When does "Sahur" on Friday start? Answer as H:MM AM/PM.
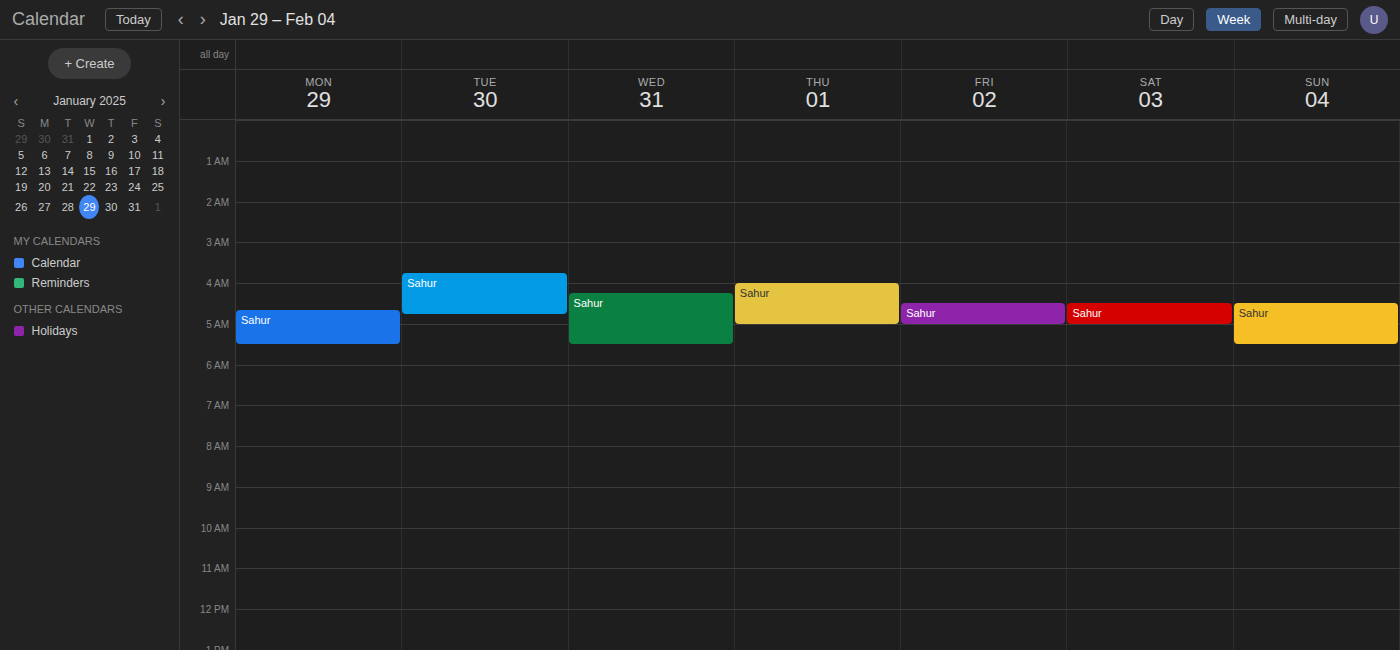
4:30 AM